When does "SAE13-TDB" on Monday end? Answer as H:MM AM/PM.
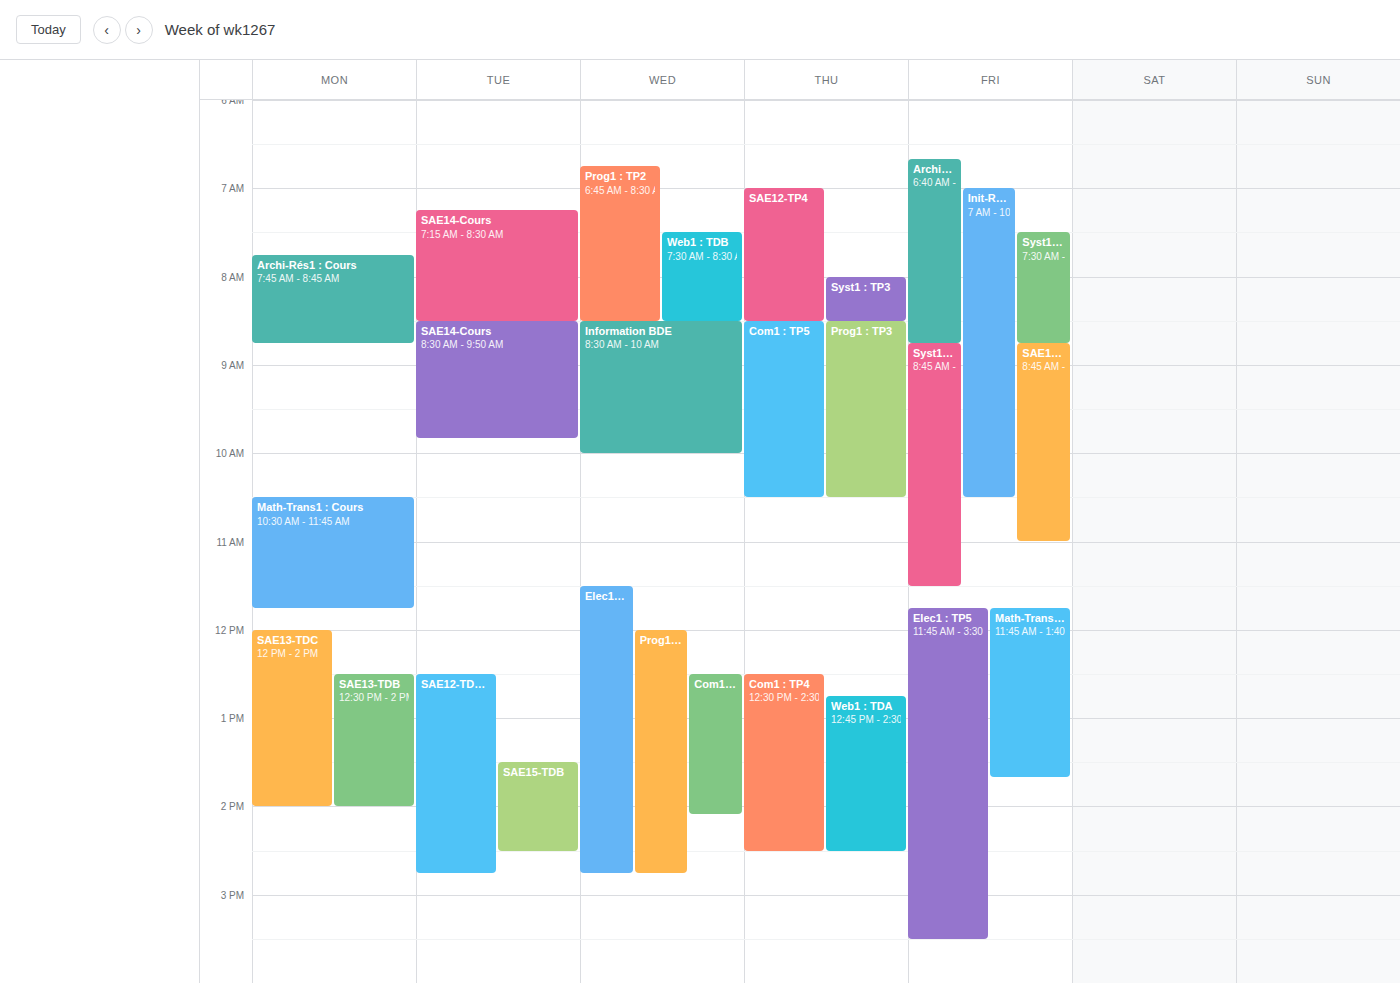
2:00 PM